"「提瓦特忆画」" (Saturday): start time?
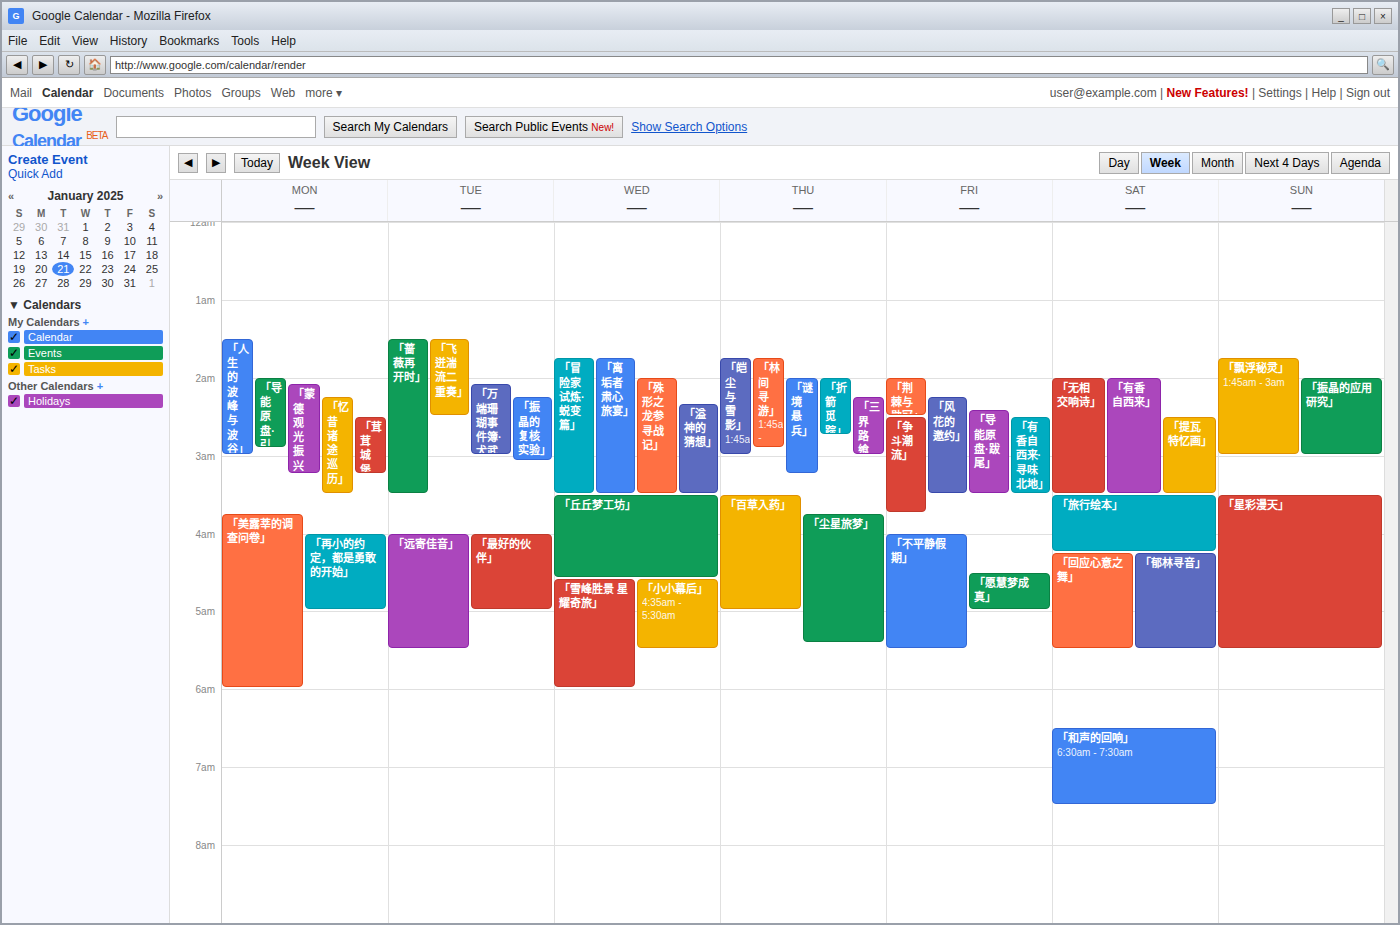
2:30 AM